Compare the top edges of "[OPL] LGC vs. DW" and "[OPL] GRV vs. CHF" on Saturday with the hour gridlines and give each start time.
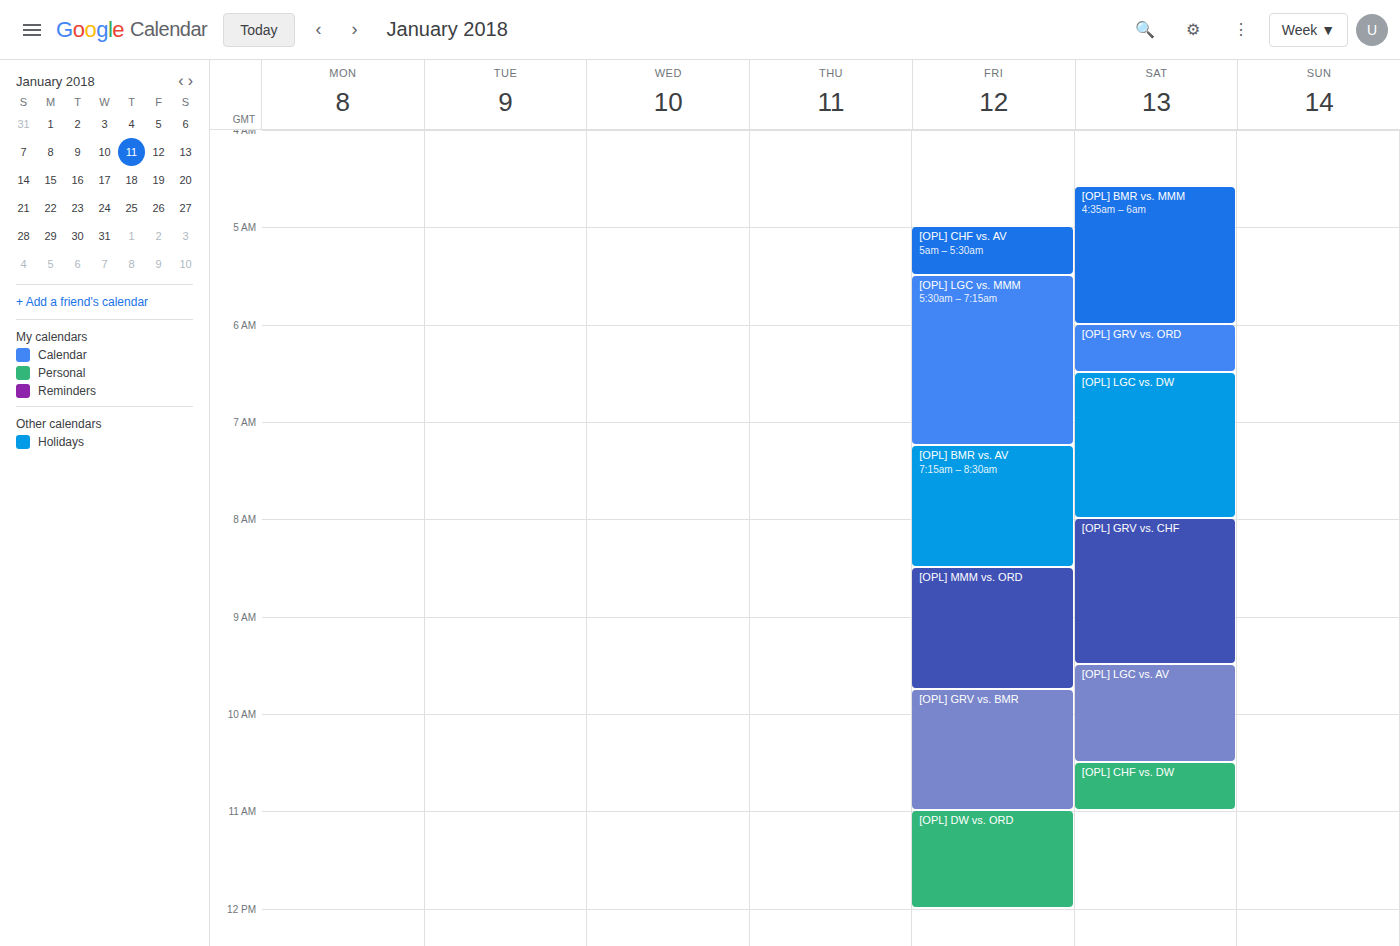
"[OPL] LGC vs. DW": 6:30 AM, halfway between the 6 AM and 7 AM lines. "[OPL] GRV vs. CHF": 8:00 AM, exactly on the 8 AM line.